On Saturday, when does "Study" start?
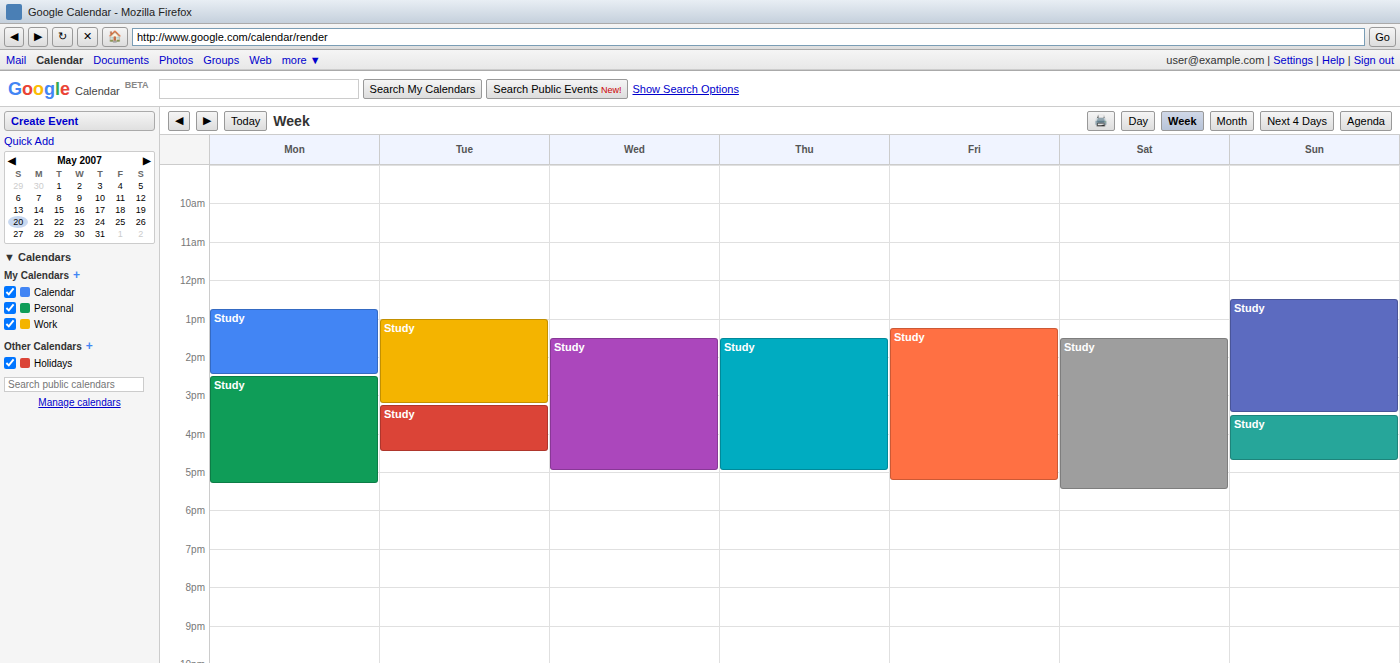
1:30 PM